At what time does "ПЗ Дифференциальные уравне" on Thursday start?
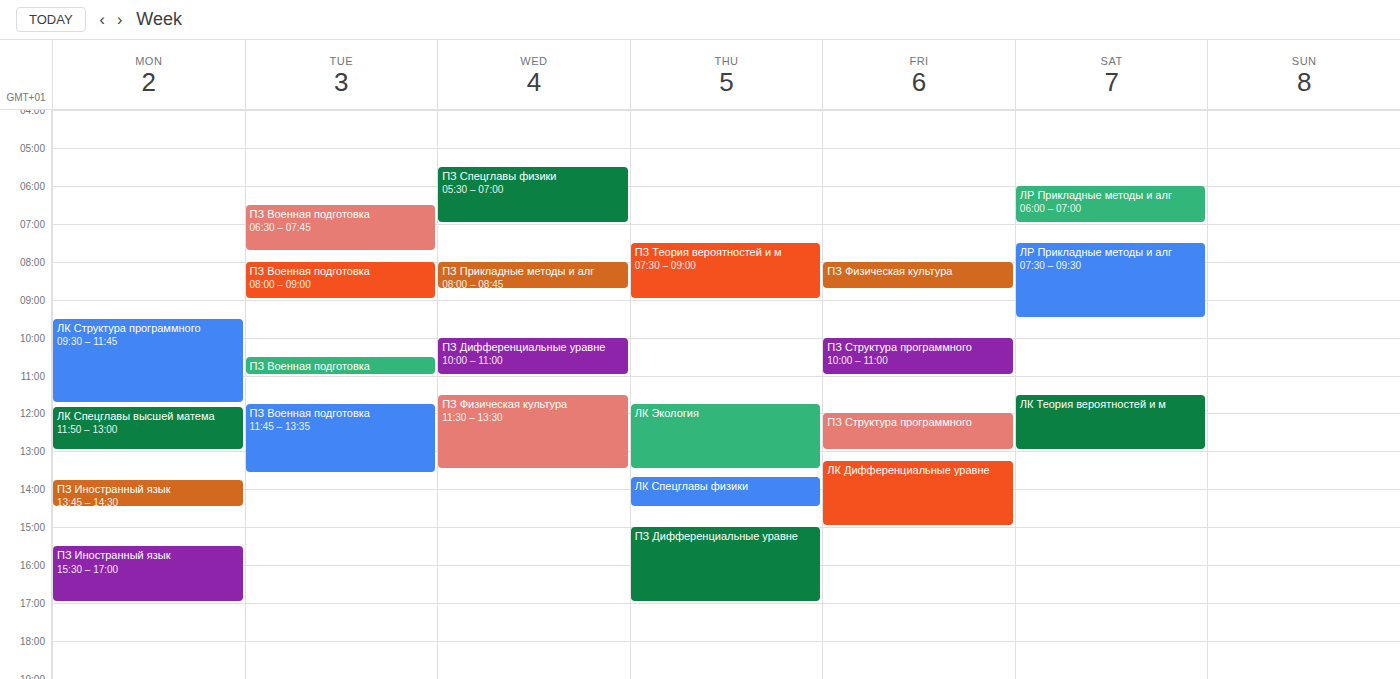
15:00